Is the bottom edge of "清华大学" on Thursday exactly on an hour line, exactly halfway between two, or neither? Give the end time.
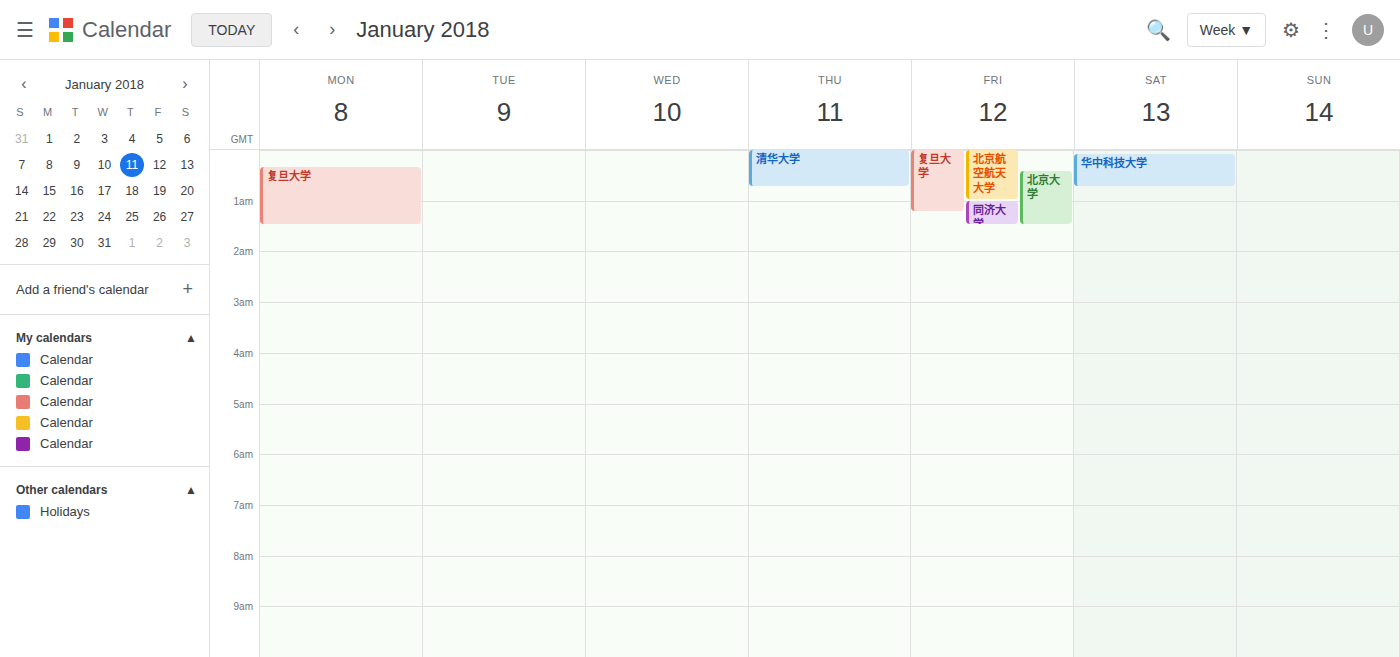
12:45 AM -- neither: three quarters of the way from the 12 AM line to the 1 AM line.